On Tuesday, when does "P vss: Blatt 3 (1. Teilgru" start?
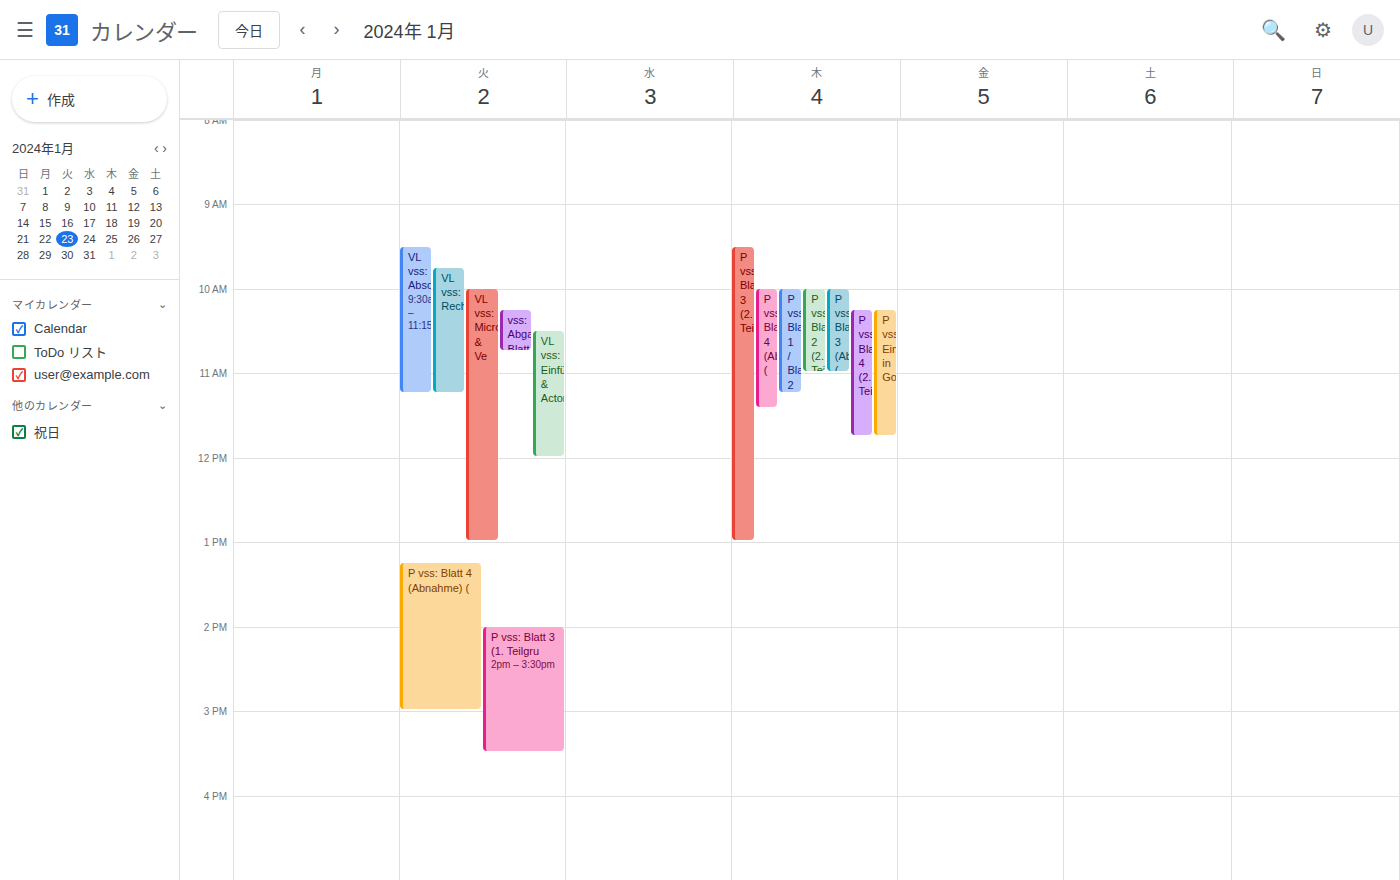
2:00 PM